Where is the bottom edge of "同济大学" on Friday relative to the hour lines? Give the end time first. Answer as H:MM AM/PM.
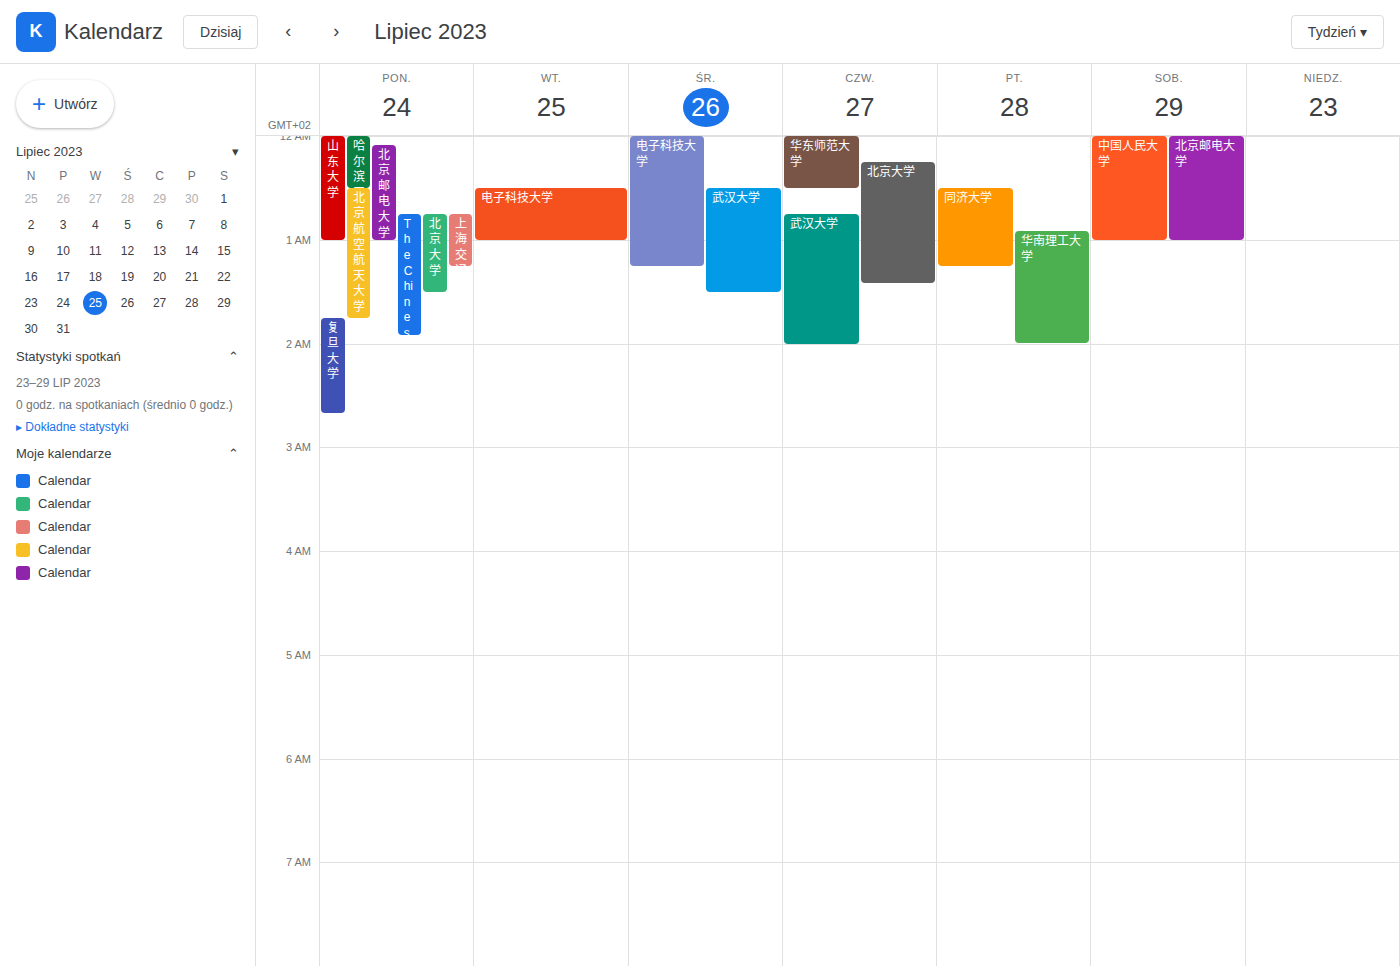
1:15 AM -- neither: a quarter of the way from the 1 AM line to the 2 AM line.